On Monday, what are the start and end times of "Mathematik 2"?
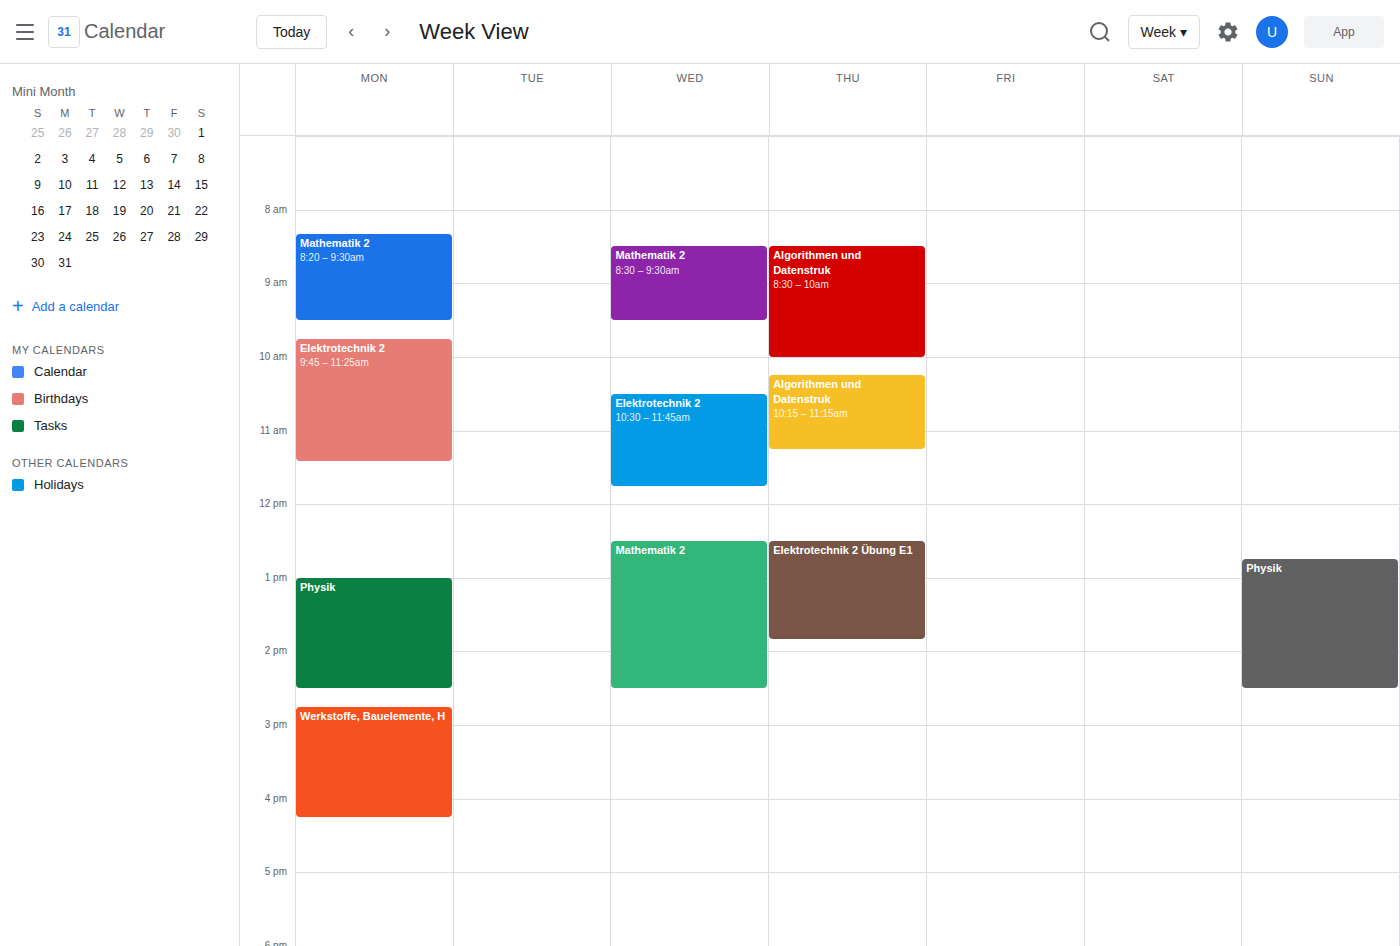
8:20 AM to 9:30 AM